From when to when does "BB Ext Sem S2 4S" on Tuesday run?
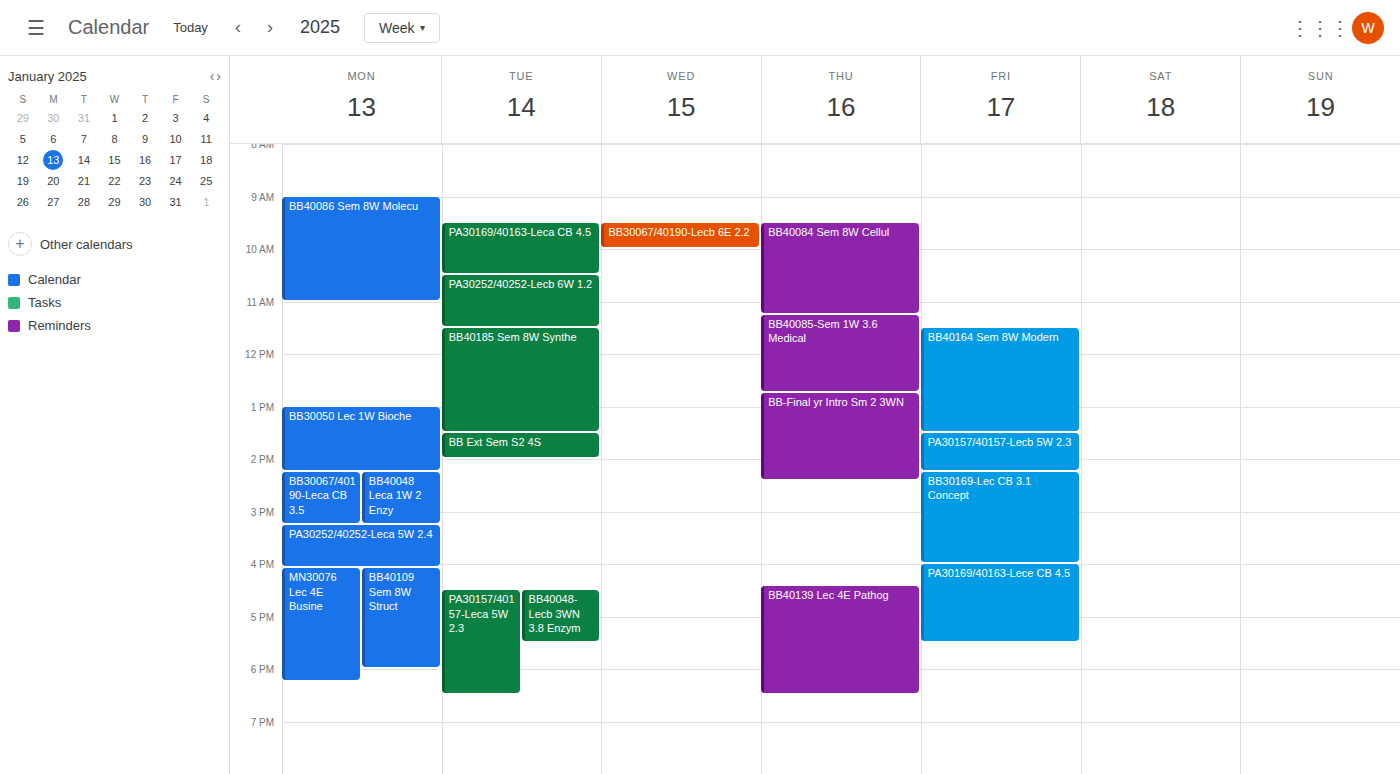
1:30 PM to 2:00 PM